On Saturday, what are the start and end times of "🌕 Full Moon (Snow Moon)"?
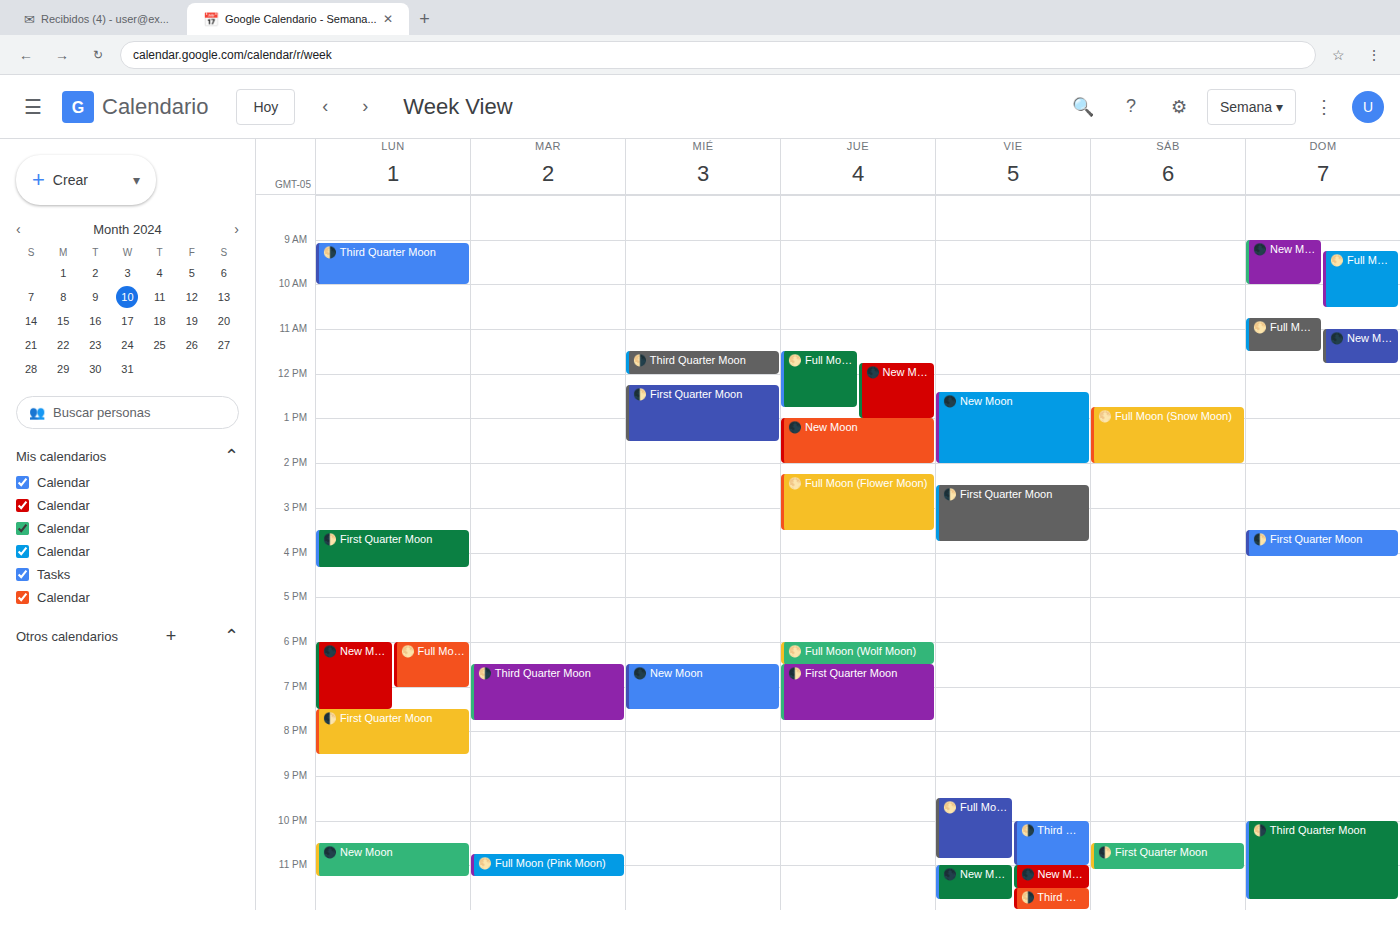
12:45 PM to 2:00 PM